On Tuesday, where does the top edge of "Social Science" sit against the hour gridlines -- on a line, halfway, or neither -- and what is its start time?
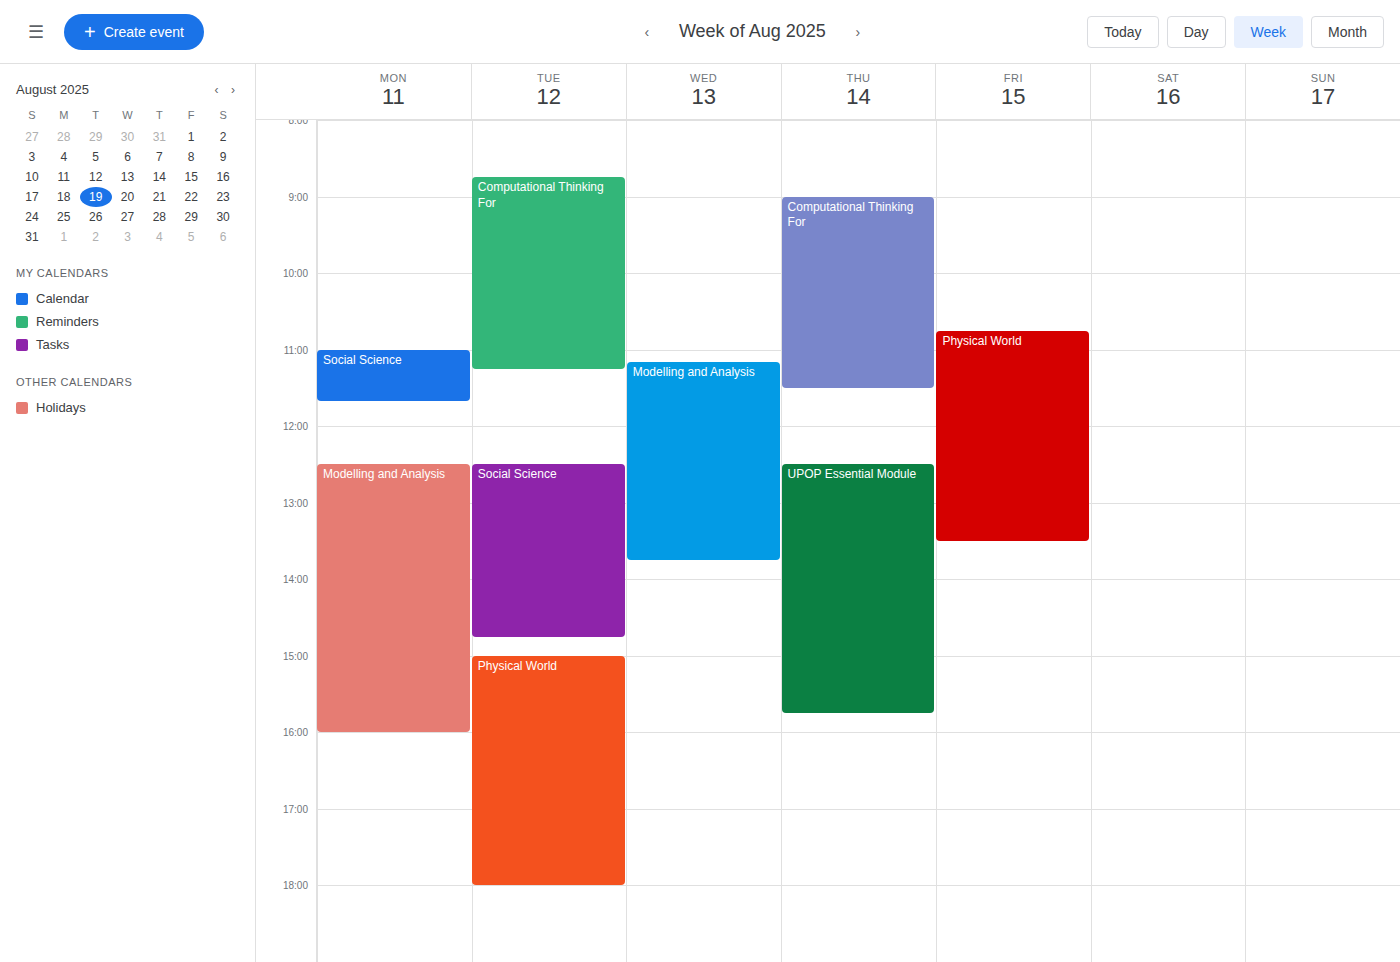
12:30 PM -- halfway between the 12 PM and 1 PM lines.